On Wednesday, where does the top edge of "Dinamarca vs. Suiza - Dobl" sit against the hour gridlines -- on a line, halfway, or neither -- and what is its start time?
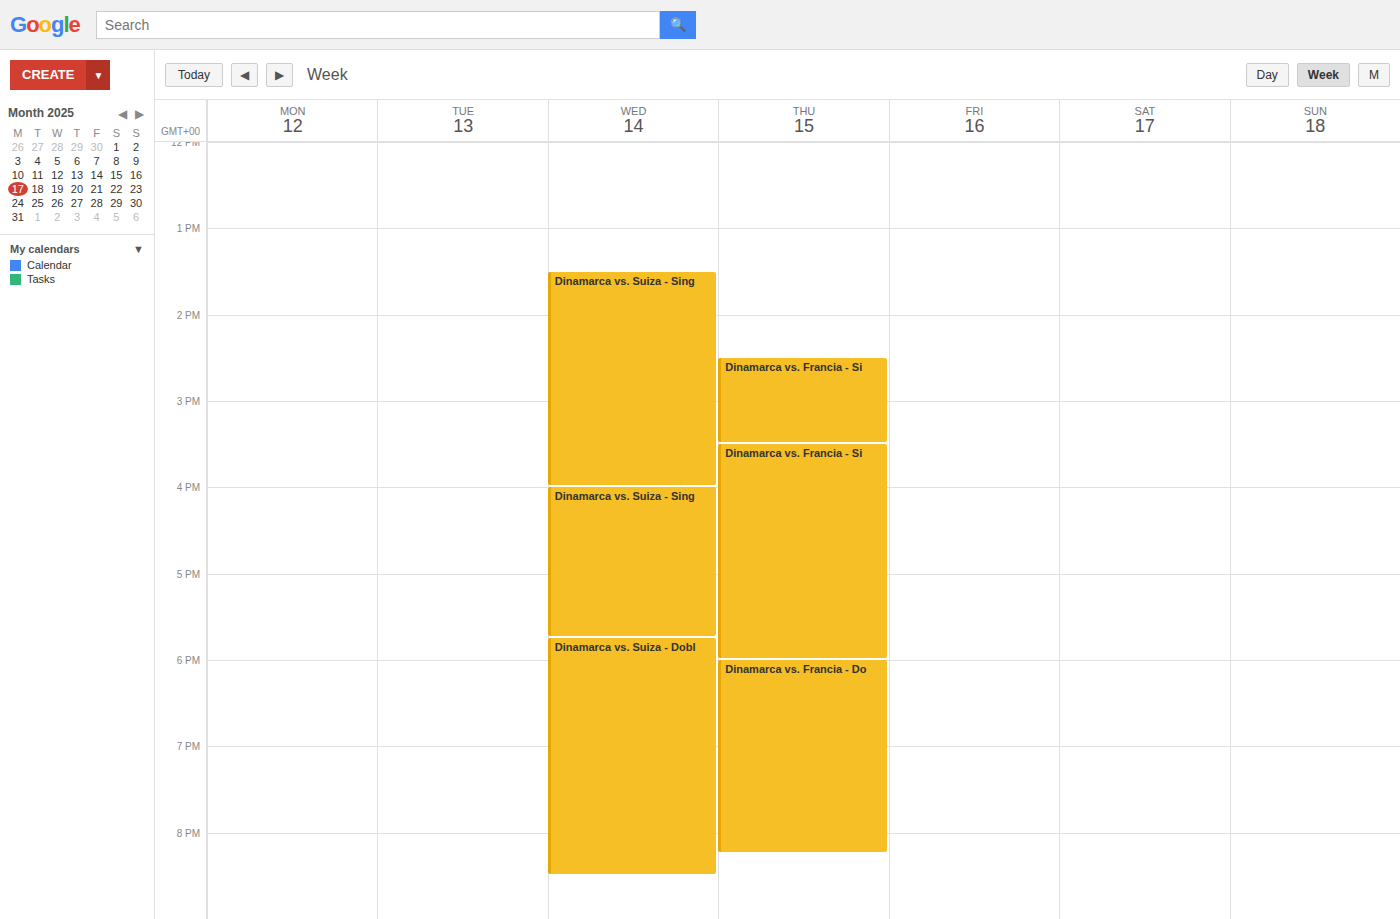
5:45 PM -- neither: three quarters of the way from the 5 PM line to the 6 PM line.